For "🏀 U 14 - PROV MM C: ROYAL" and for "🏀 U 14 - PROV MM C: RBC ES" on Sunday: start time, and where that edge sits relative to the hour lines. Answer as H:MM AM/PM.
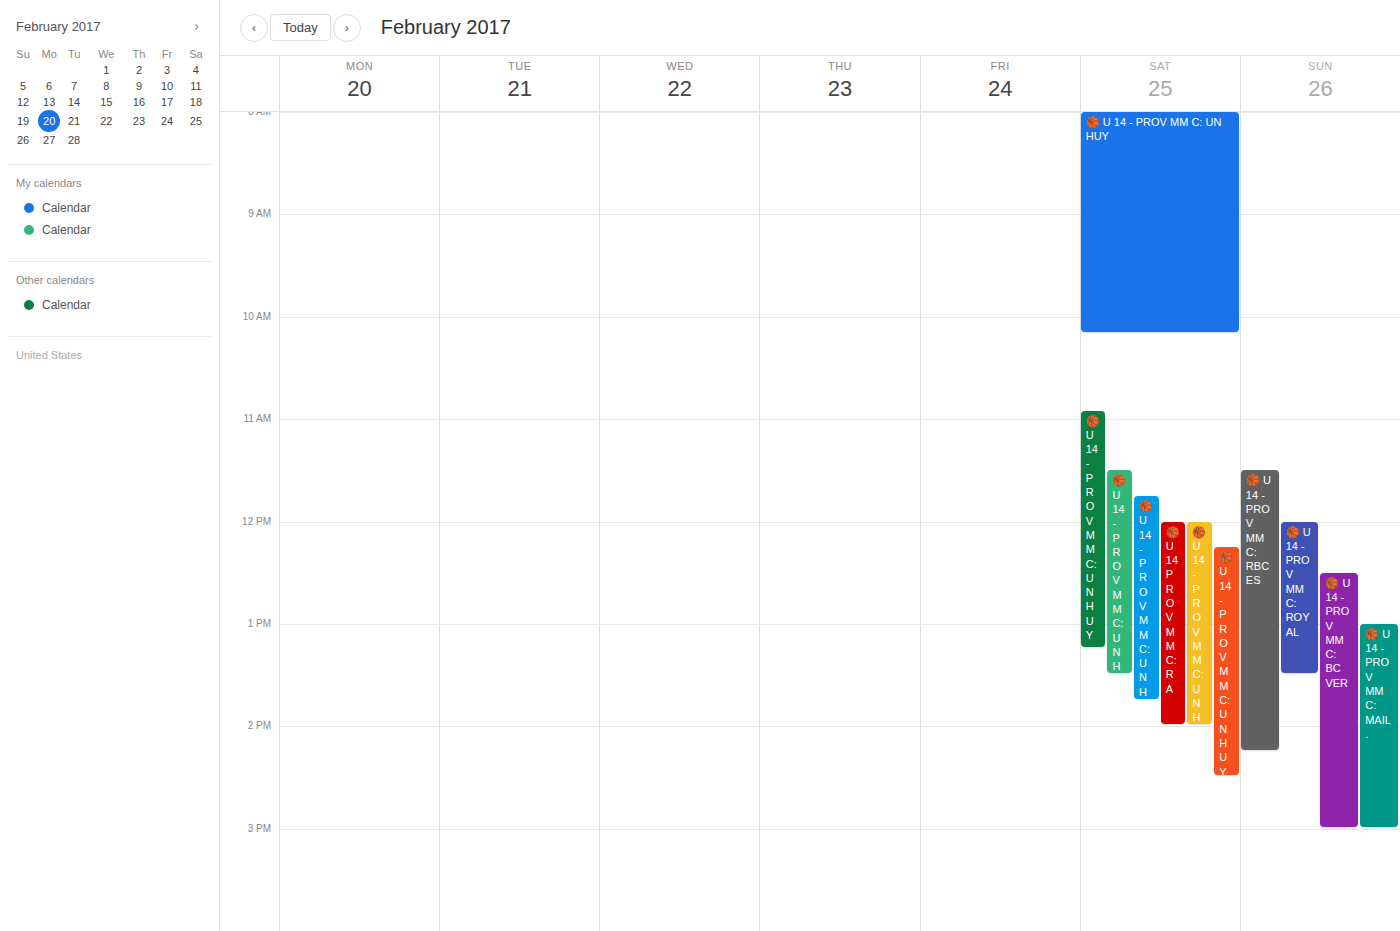
"🏀 U 14 - PROV MM C: ROYAL": 12:00 PM, exactly on the 12 PM line. "🏀 U 14 - PROV MM C: RBC ES": 11:30 AM, halfway between the 11 AM and 12 PM lines.